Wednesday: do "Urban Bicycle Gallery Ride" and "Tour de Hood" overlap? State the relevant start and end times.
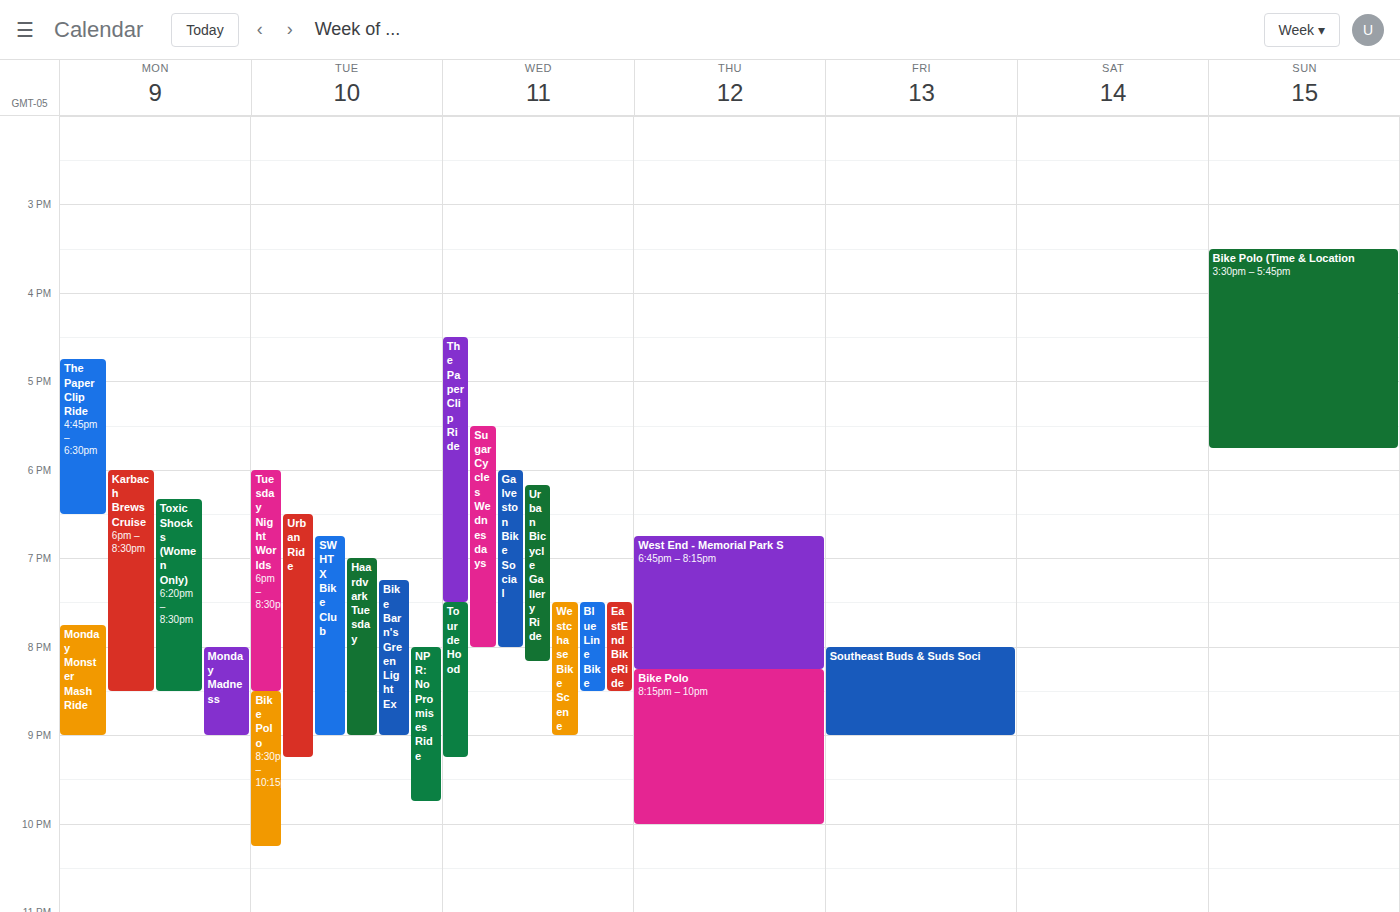
"Tour de Hood" starts at 19:30, before "Urban Bicycle Gallery Ride" ends at 20:10 -- they overlap.